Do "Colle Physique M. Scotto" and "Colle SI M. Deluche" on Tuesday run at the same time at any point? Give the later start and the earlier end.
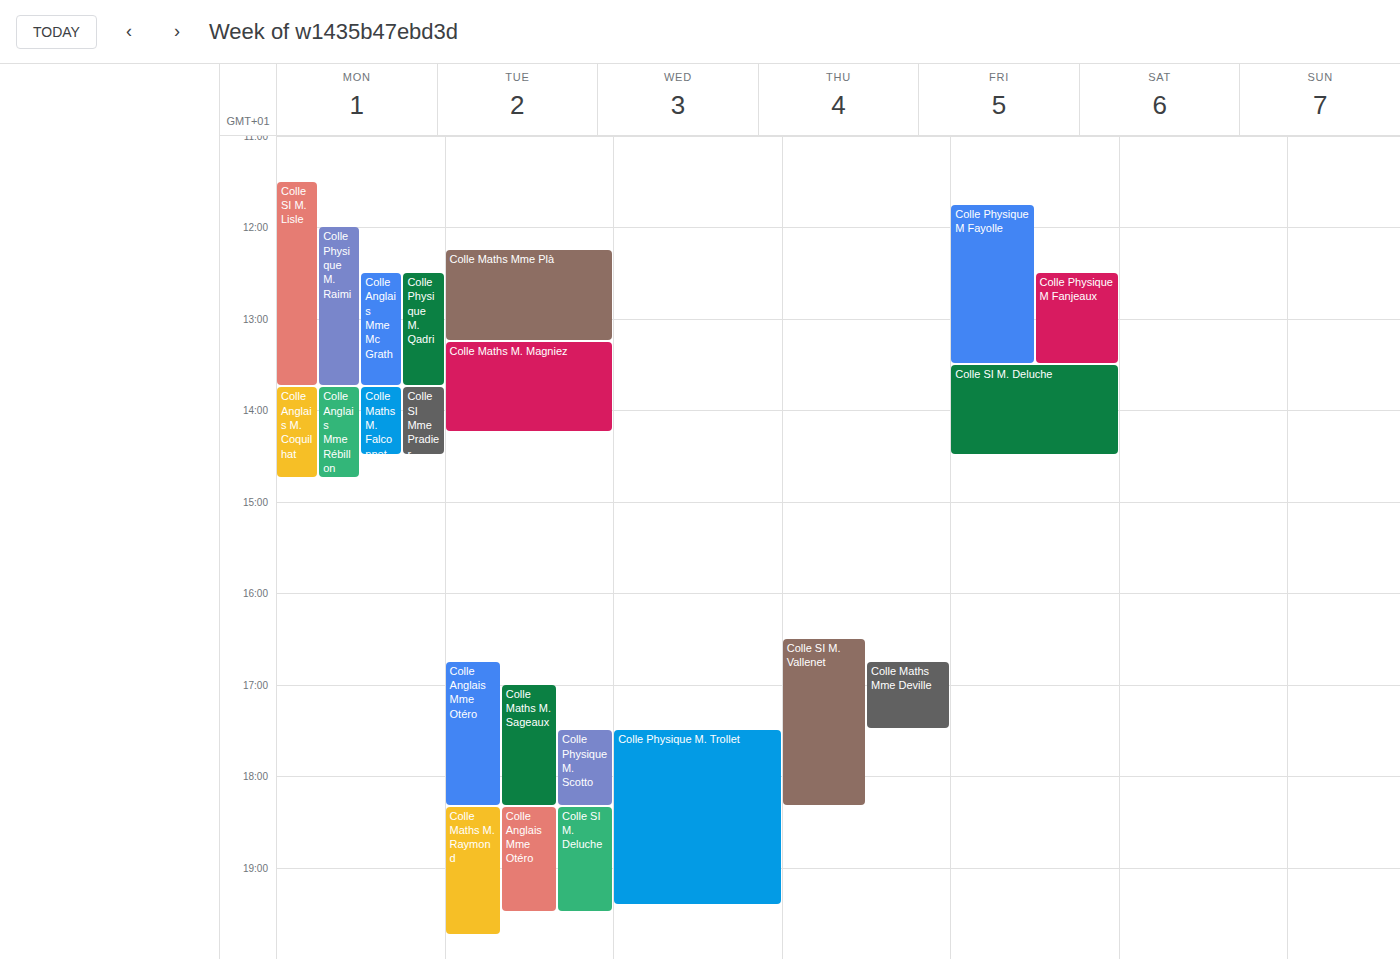
"Colle Physique M. Scotto" ends at 6:20 PM, exactly when "Colle SI M. Deluche" starts -- they touch but do not overlap.